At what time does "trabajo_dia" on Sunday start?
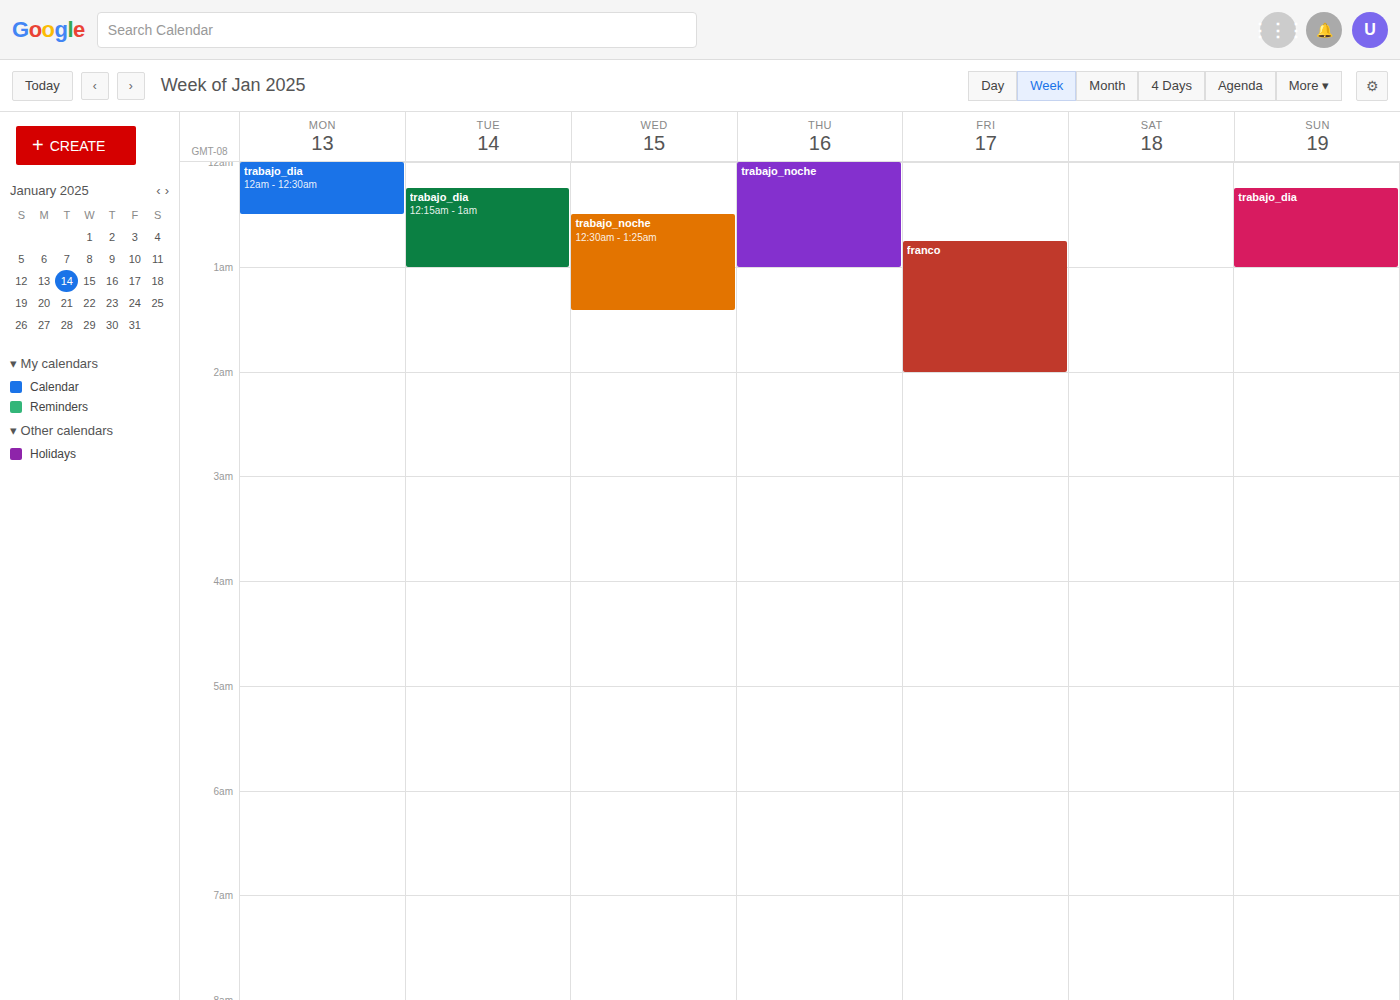
12:15 AM